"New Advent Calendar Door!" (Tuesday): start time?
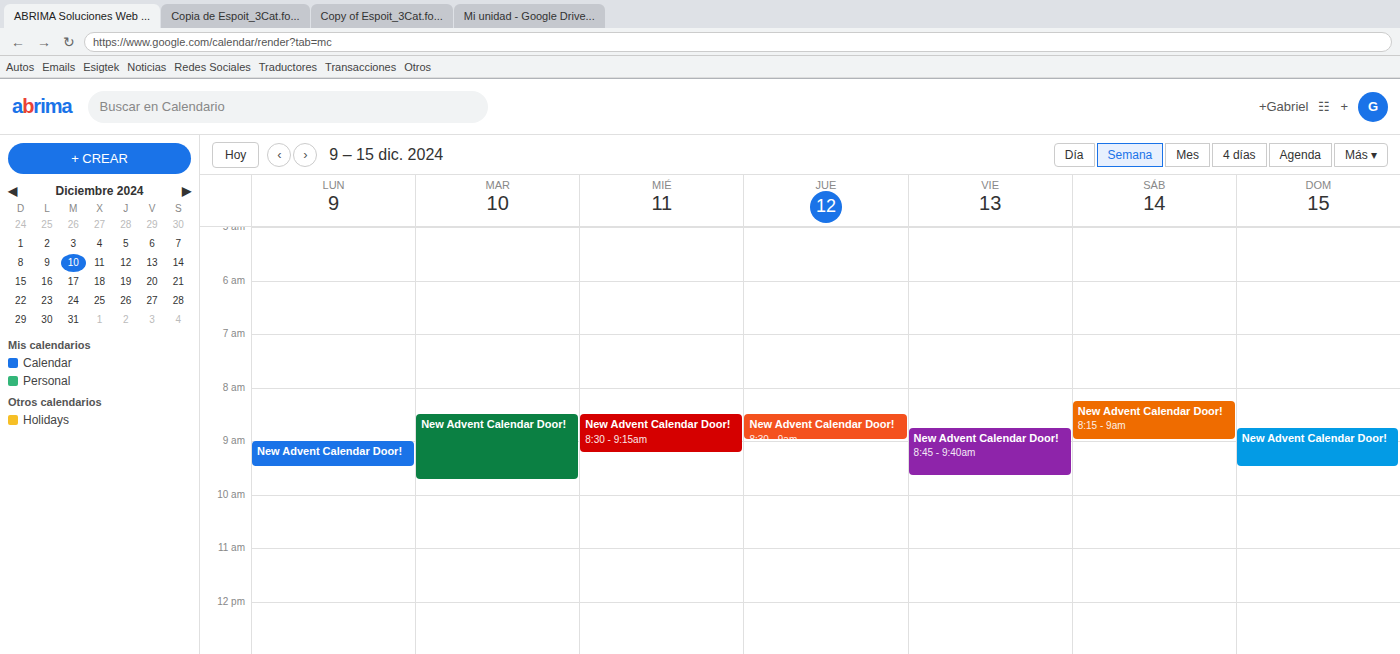
8:30 AM